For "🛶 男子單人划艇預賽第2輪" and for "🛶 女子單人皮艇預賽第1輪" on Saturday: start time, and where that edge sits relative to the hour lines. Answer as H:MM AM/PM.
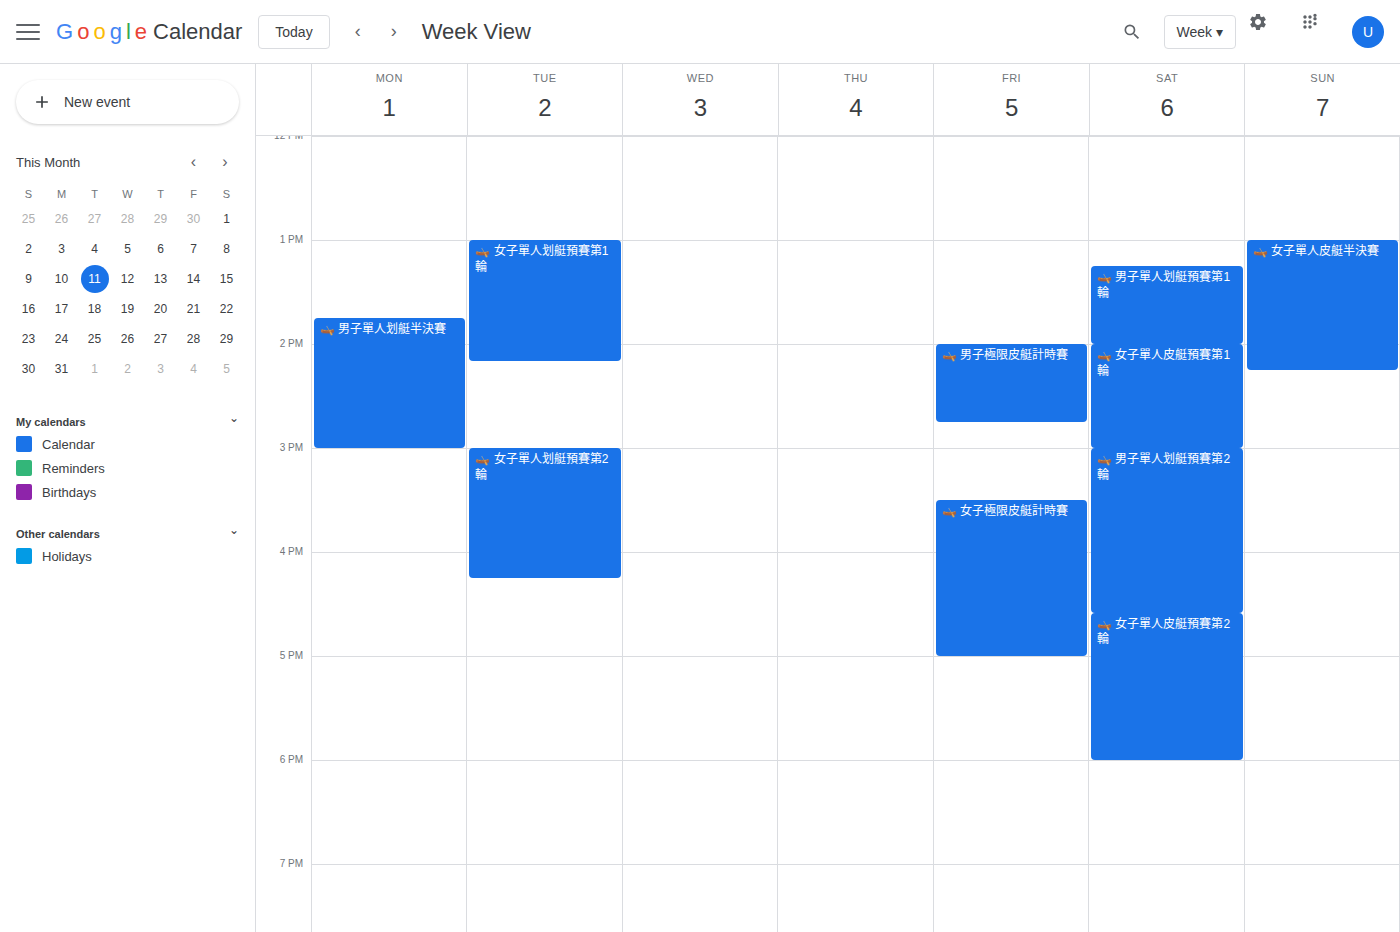
"🛶 男子單人划艇預賽第2輪": 3:00 PM, exactly on the 3 PM line. "🛶 女子單人皮艇預賽第1輪": 2:00 PM, exactly on the 2 PM line.